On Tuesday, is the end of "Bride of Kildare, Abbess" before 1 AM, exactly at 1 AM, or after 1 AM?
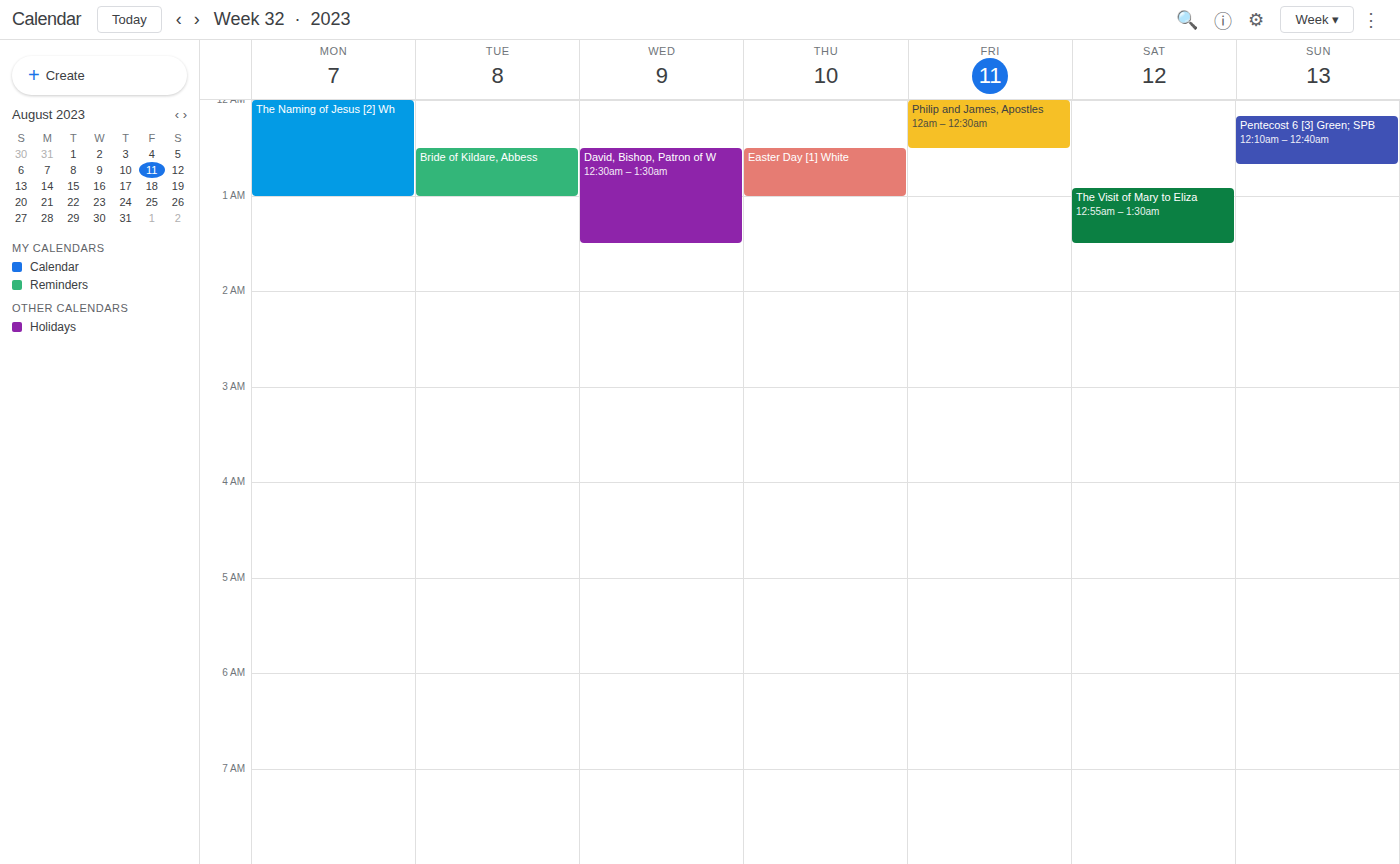
1:00 AM -- exactly at 1 AM, on the 1 AM line.